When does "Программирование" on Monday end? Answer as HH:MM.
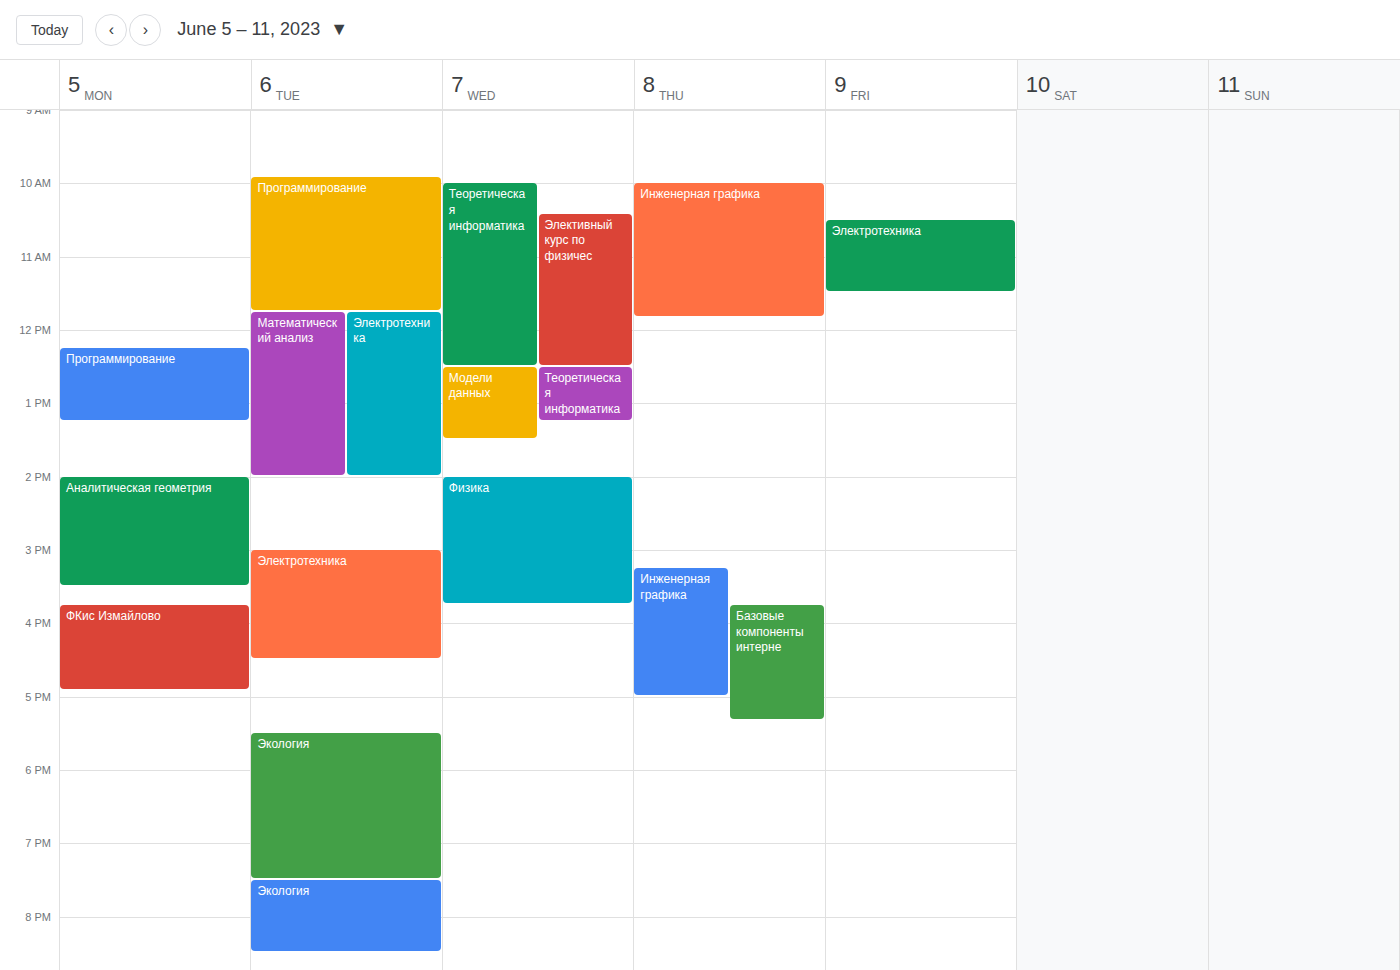
13:15